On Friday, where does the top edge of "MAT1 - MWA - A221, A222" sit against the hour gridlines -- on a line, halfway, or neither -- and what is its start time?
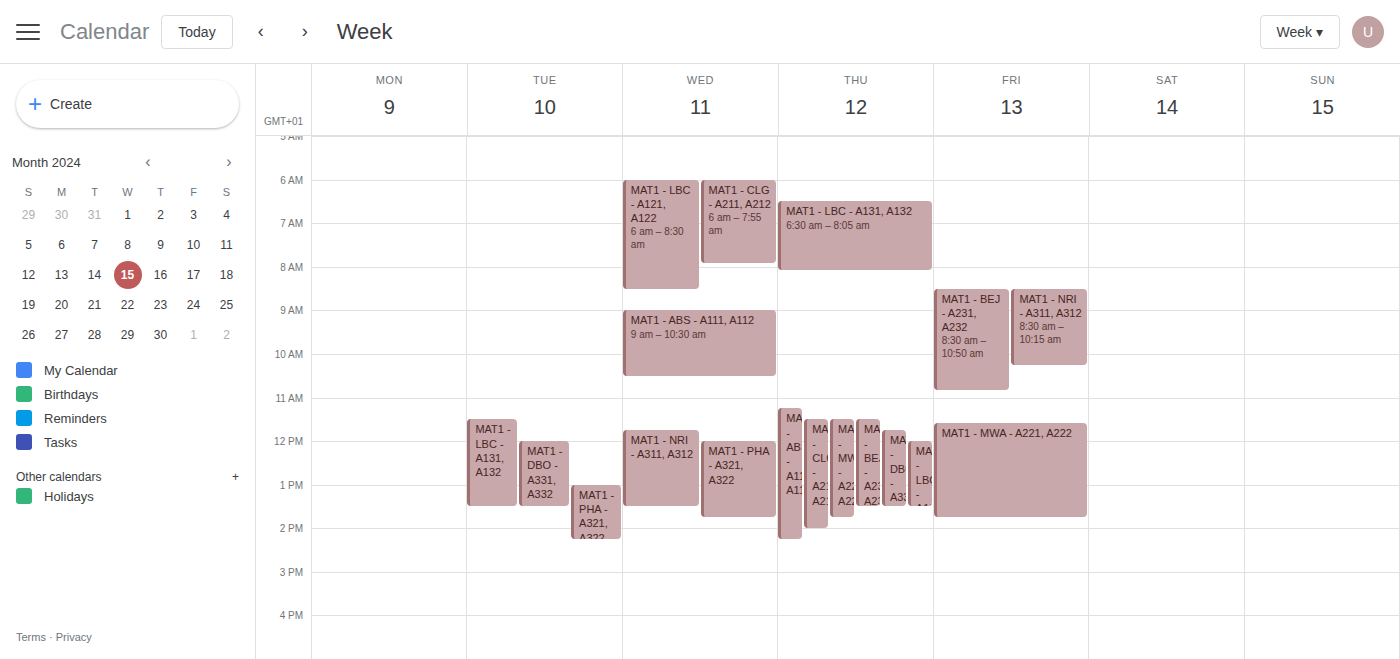
11:35 AM -- neither: 35 minutes below the 11 AM line and 25 minutes above the 12 PM line.